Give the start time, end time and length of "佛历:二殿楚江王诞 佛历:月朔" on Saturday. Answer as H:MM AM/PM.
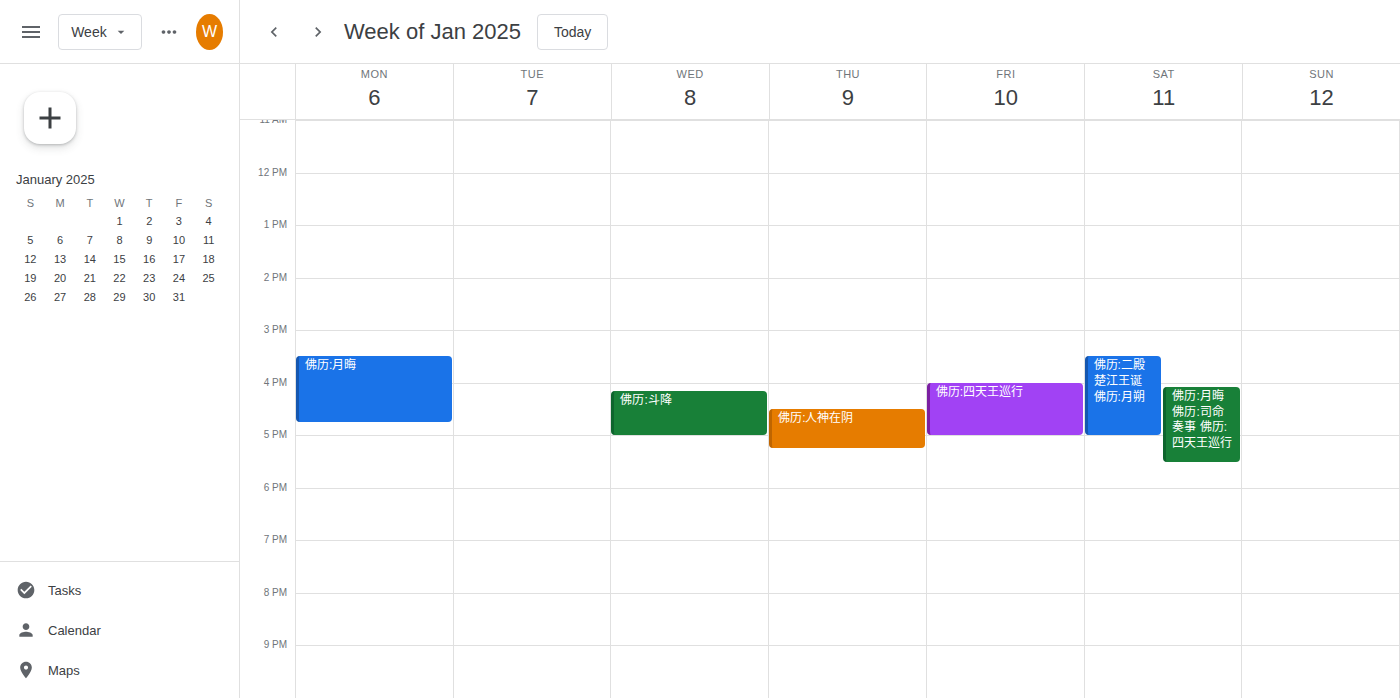
3:30 PM to 5:00 PM, 1 hour 30 minutes